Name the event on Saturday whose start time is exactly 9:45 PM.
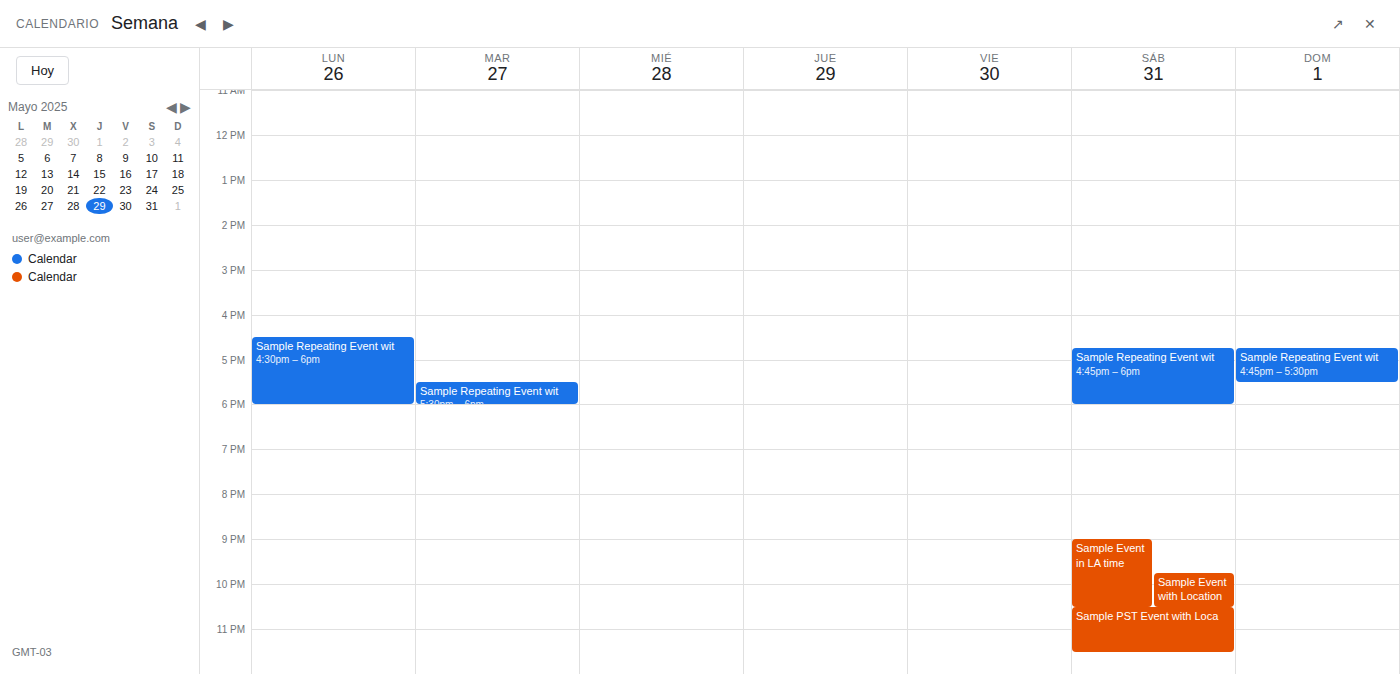
"Sample Event with Location"